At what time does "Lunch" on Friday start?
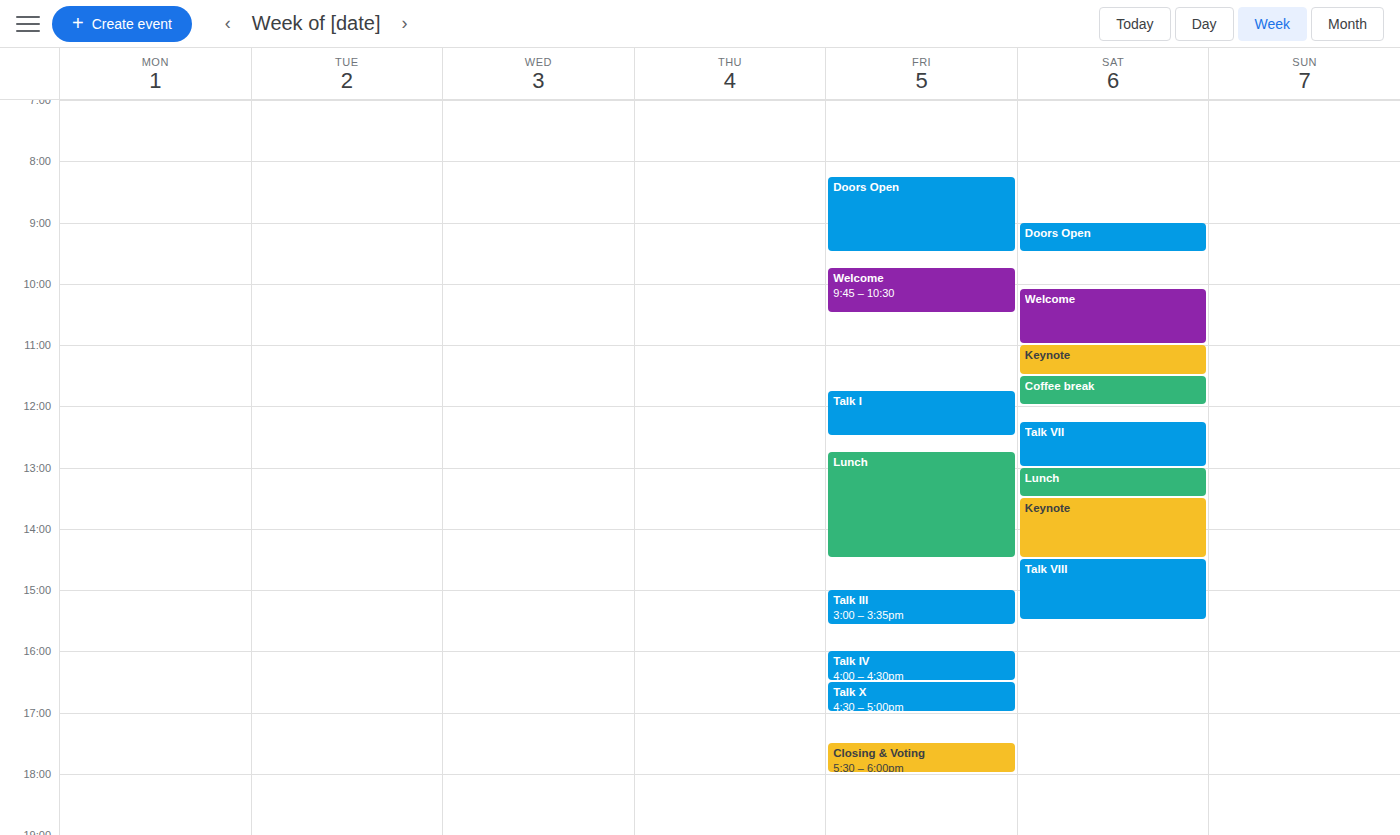
12:45 PM